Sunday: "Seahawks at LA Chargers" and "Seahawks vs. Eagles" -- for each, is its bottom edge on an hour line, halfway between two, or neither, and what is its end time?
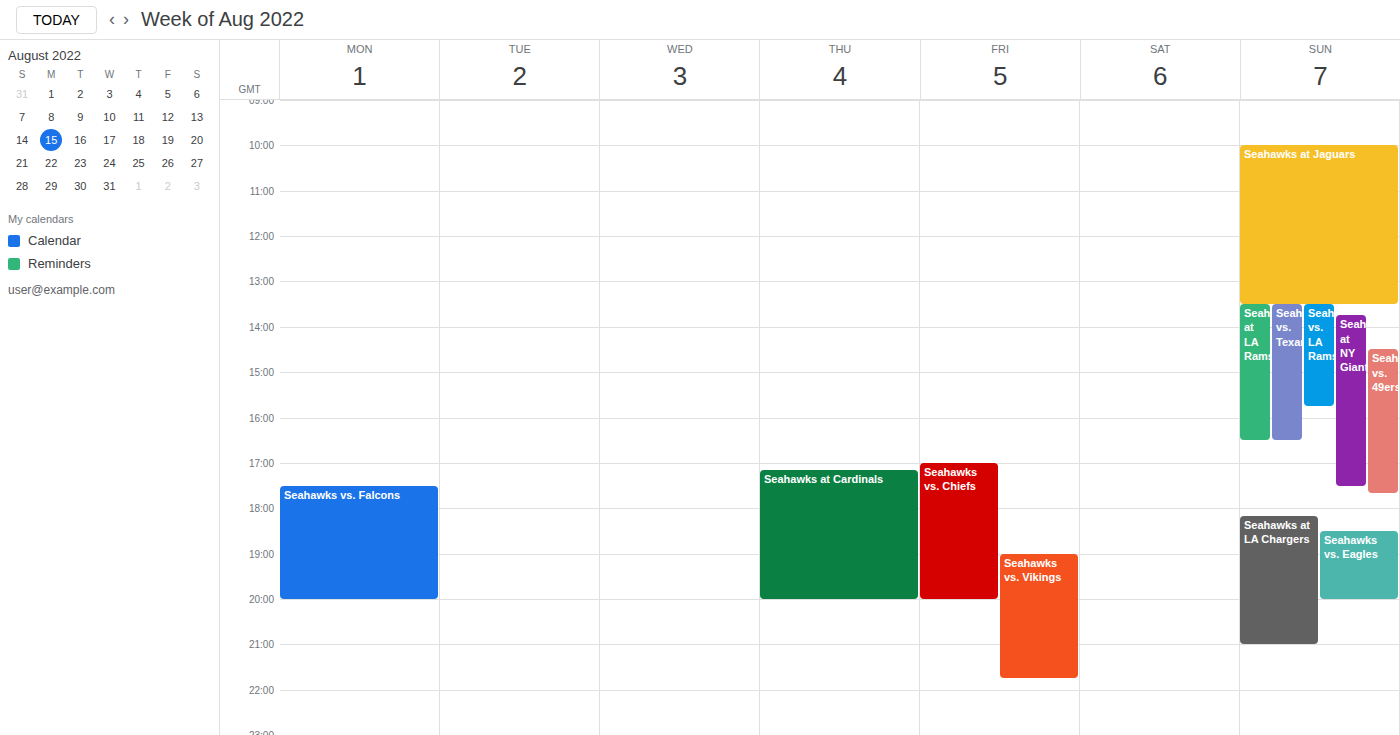
"Seahawks at LA Chargers": 9:00 PM, exactly on the 9 PM line. "Seahawks vs. Eagles": 8:00 PM, exactly on the 8 PM line.